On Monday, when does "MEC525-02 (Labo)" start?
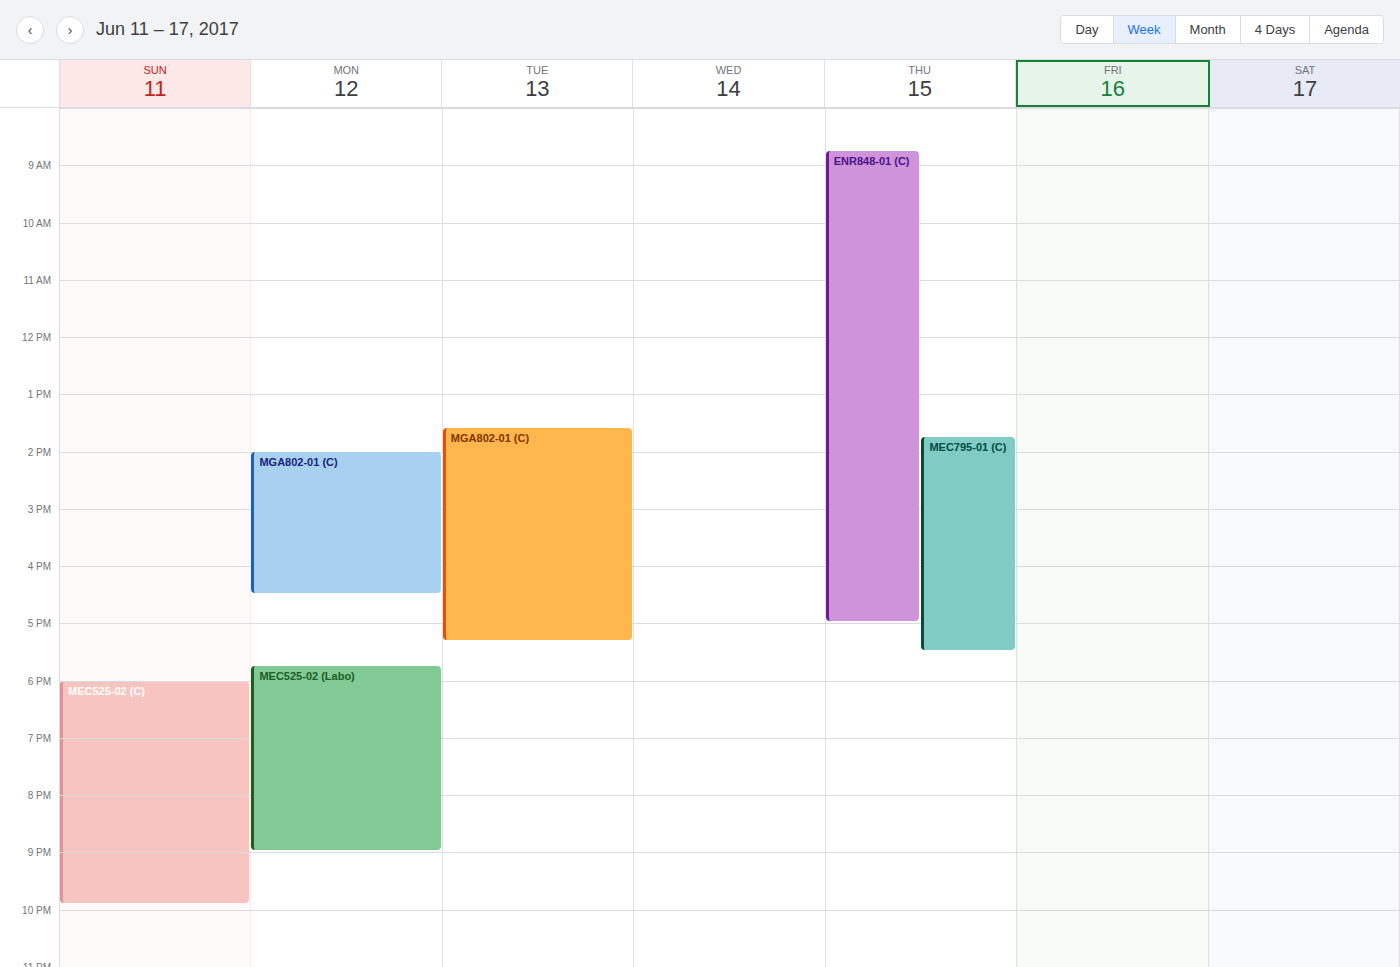
5:45 PM